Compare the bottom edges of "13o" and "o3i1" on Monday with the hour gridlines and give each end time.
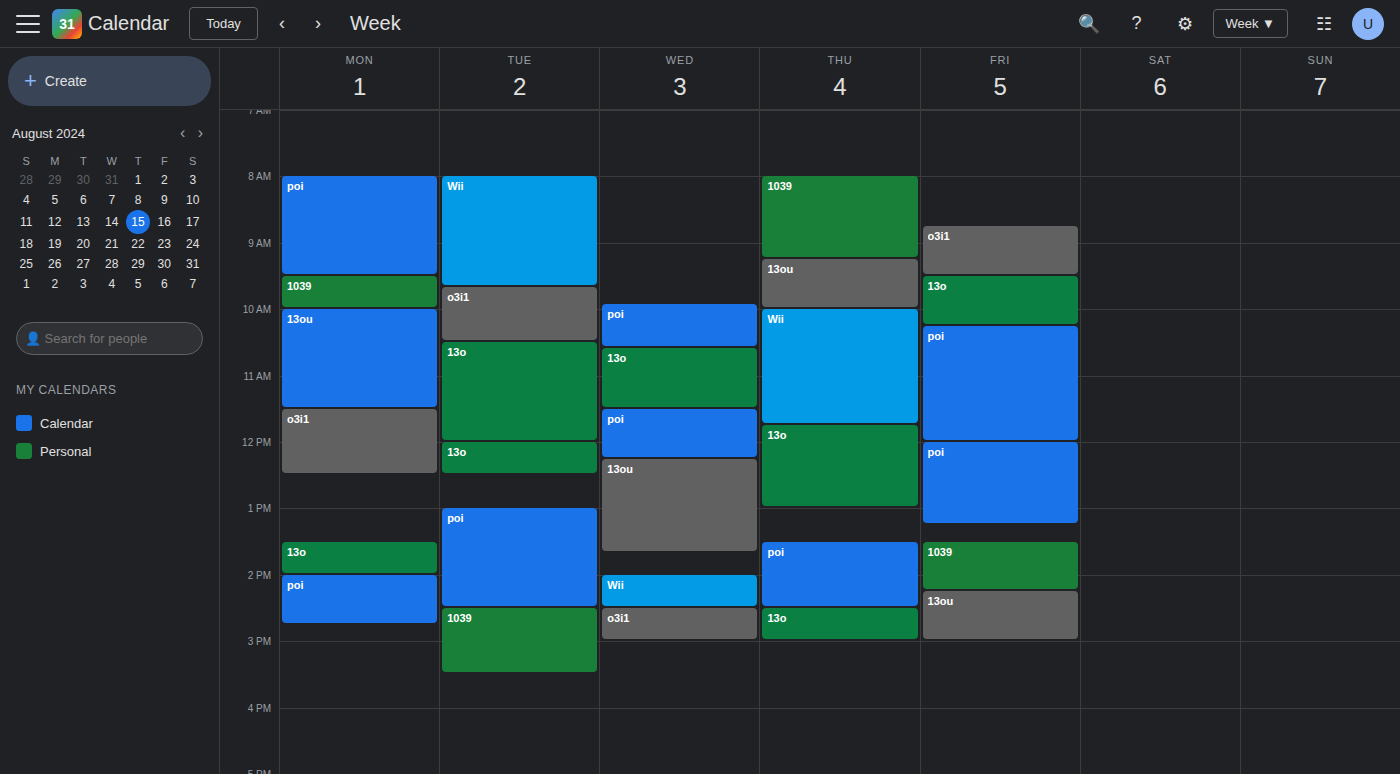
"13o": 2:00 PM, exactly on the 2 PM line. "o3i1": 12:30 PM, halfway between the 12 PM and 1 PM lines.